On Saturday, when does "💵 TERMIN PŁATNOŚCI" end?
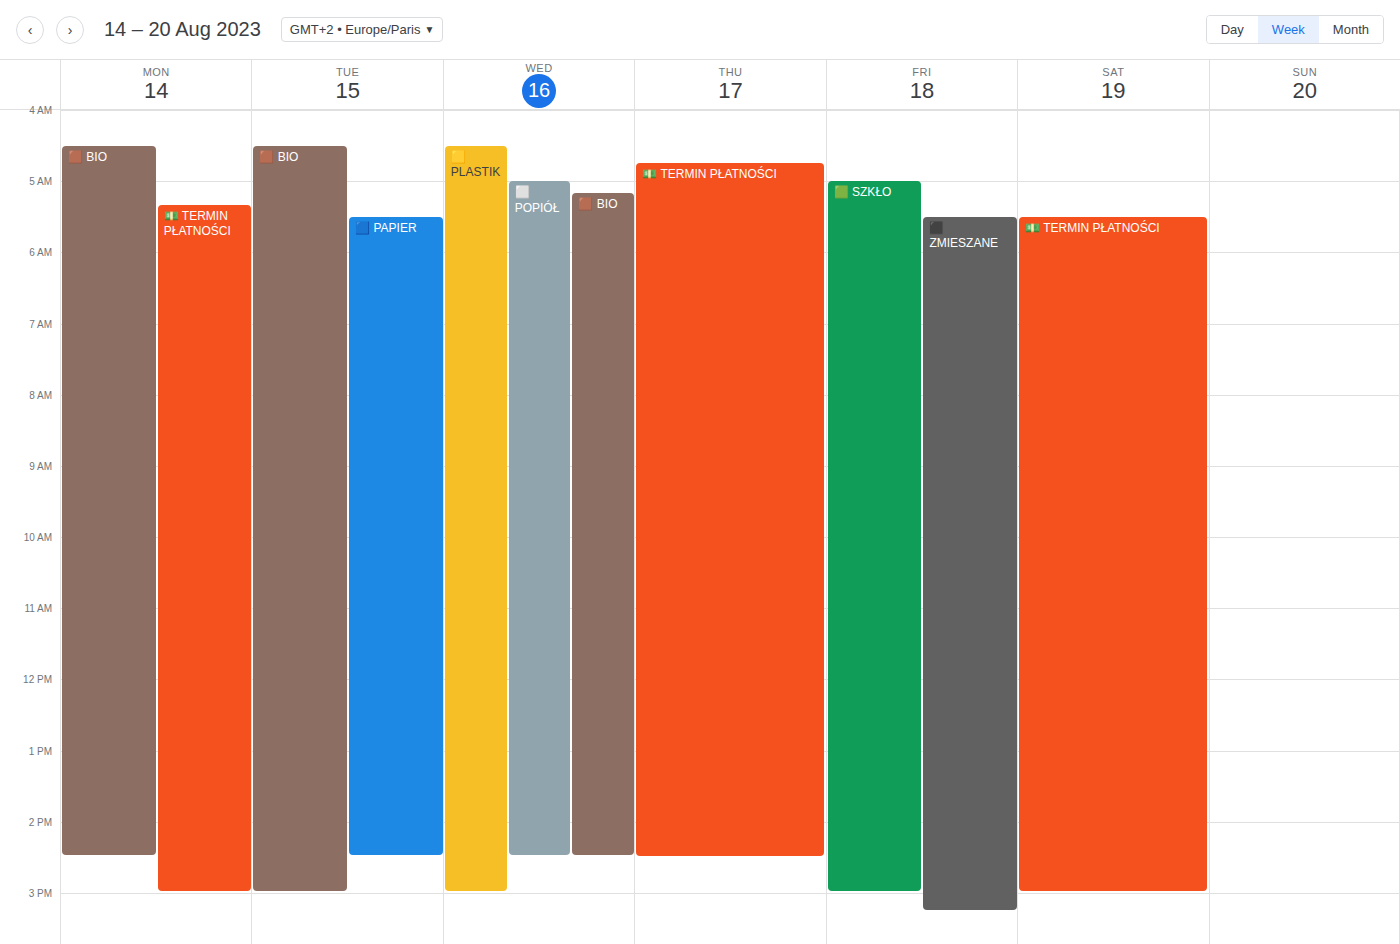
15:00